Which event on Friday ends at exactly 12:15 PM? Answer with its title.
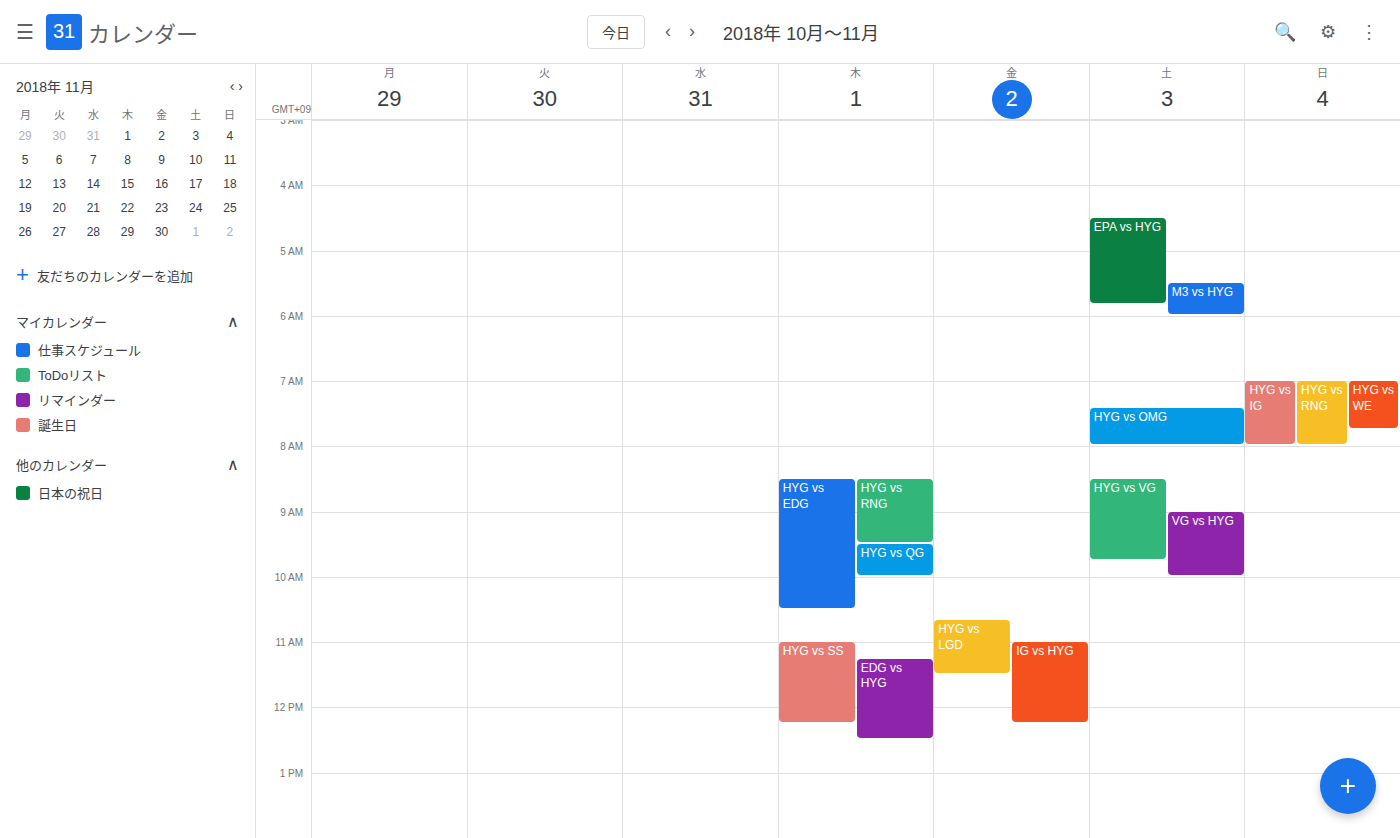
"IG vs HYG"